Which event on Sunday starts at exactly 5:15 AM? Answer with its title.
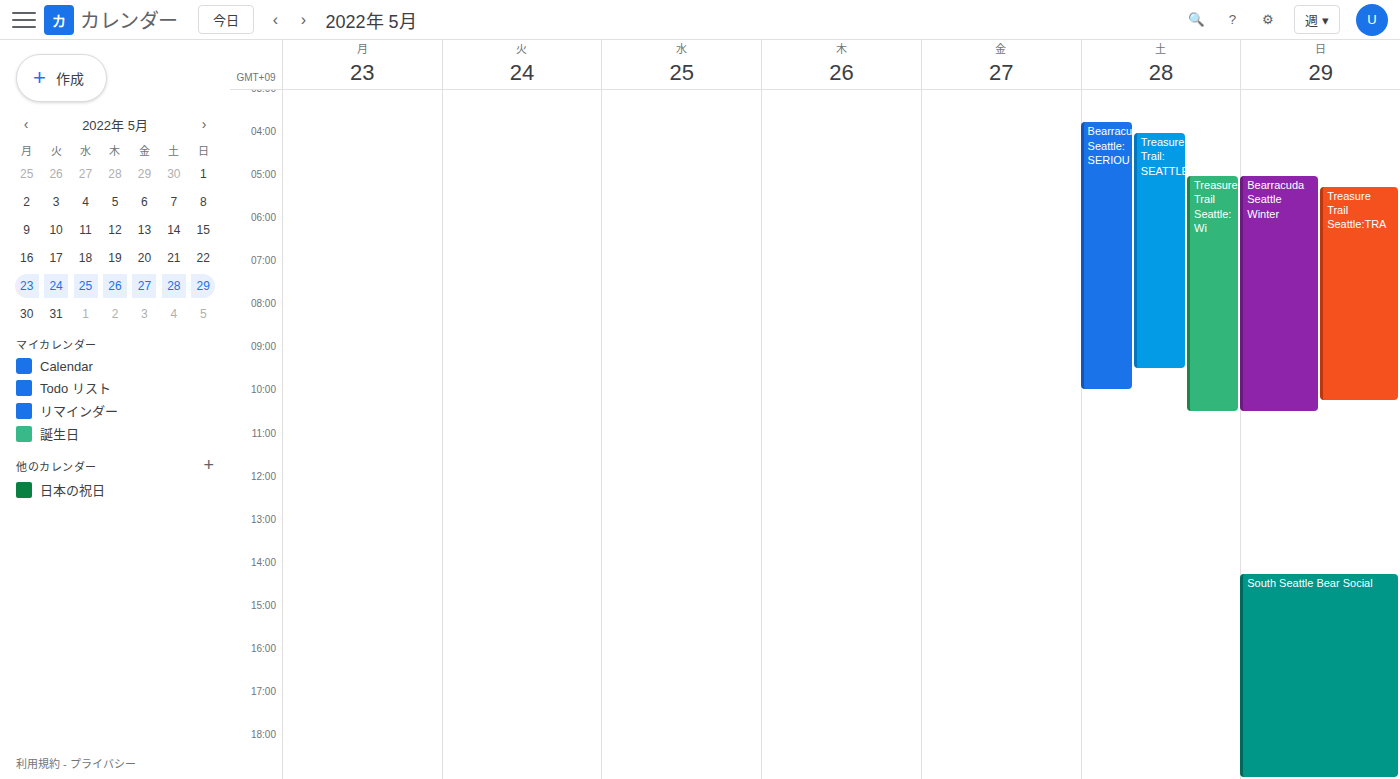
"Treasure Trail Seattle:TRA"